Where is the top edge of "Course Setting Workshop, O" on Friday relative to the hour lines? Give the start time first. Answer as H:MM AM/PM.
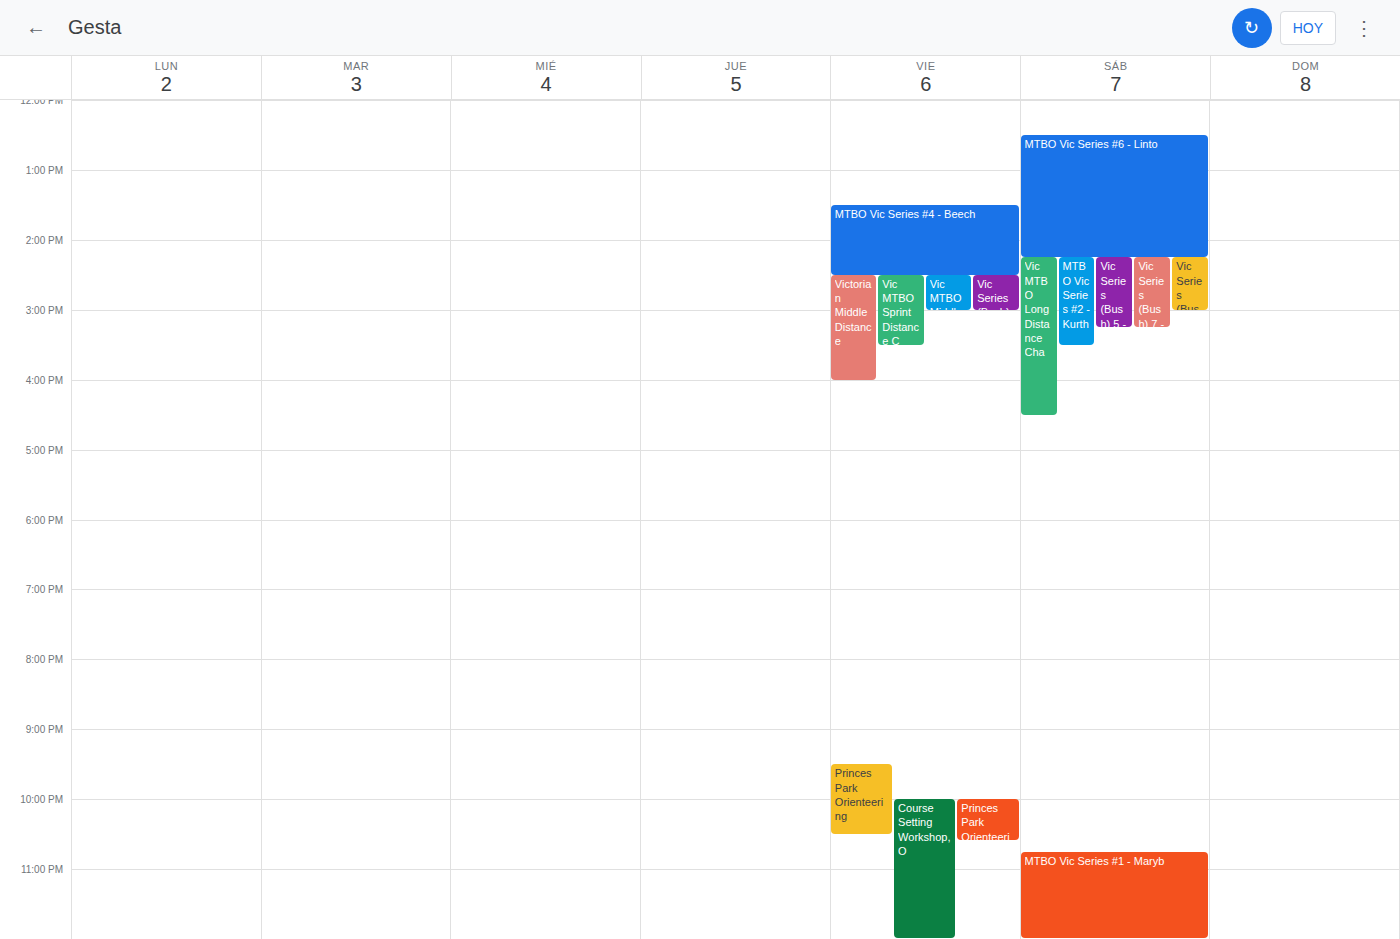
10:00 PM -- exactly on the 10 PM line.